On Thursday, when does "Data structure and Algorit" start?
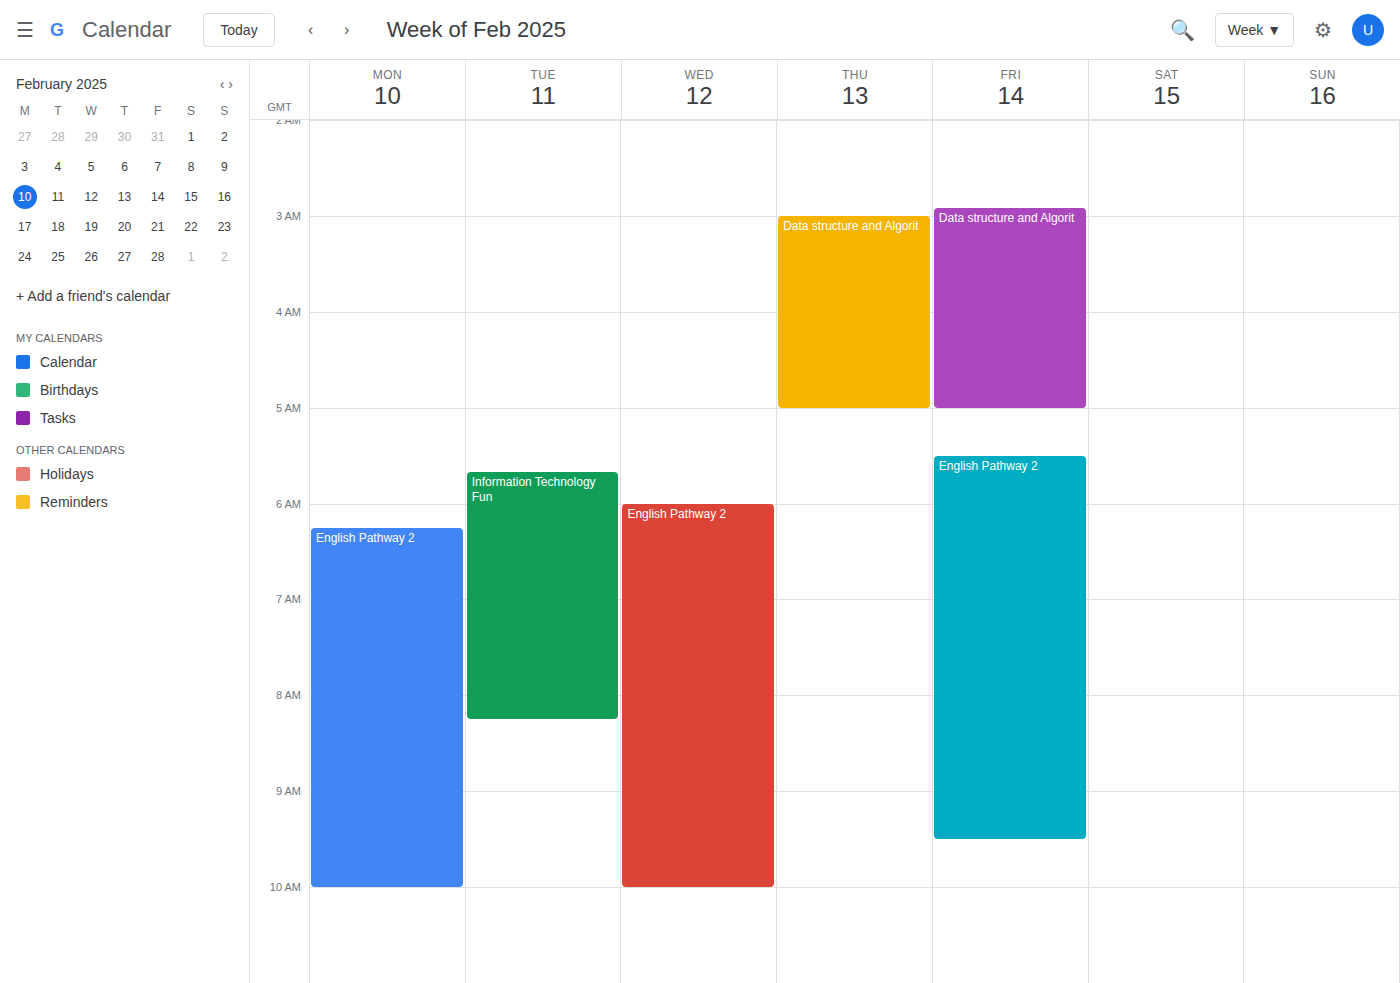
3:00 AM